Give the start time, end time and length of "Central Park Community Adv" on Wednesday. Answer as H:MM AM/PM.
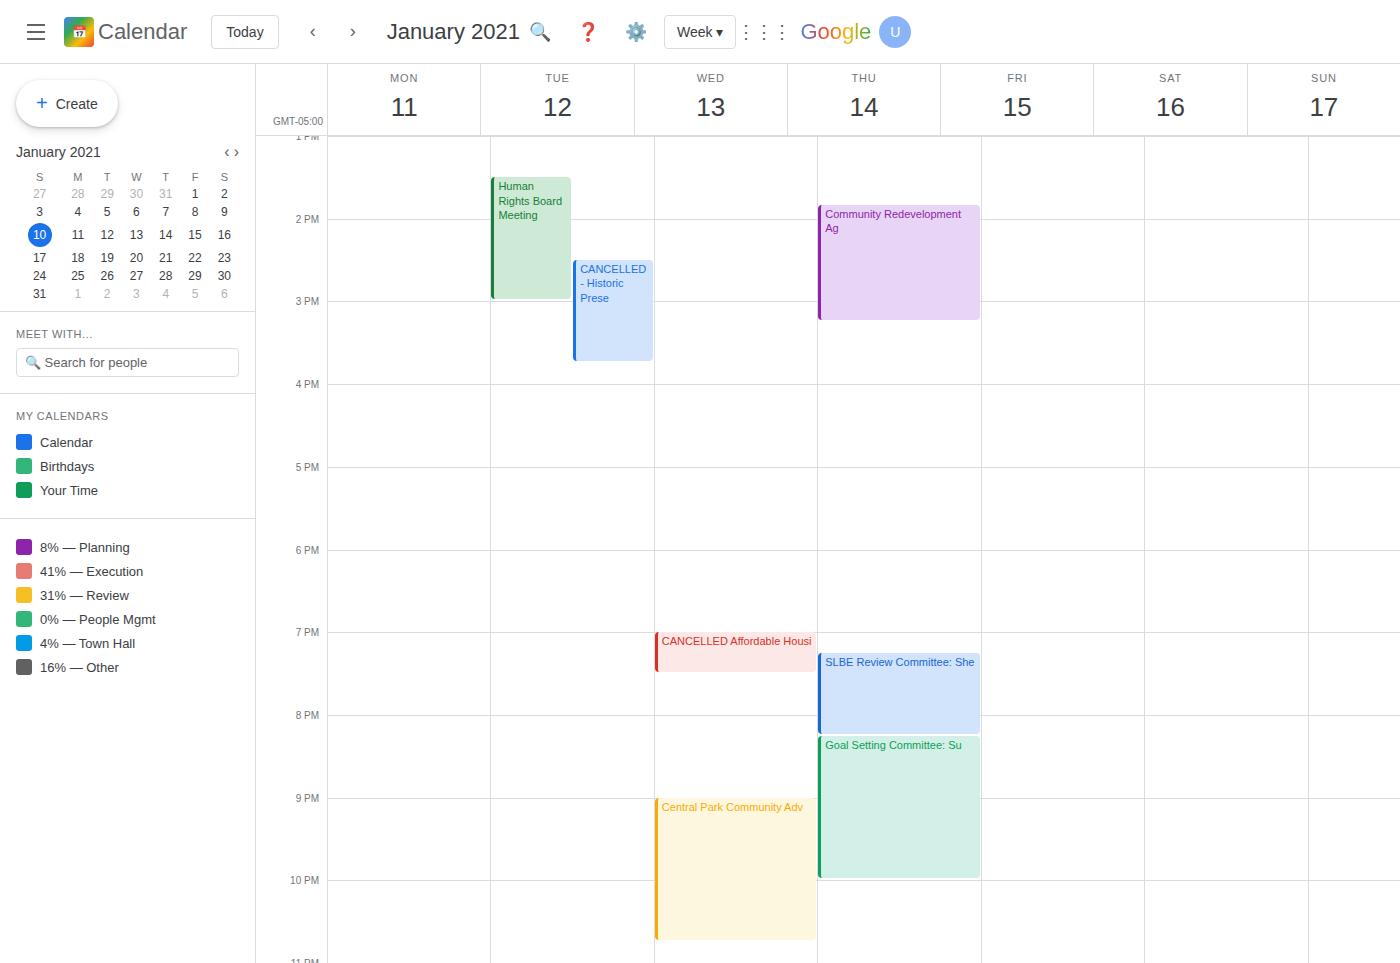
9:00 PM to 10:45 PM, 1 hour 45 minutes